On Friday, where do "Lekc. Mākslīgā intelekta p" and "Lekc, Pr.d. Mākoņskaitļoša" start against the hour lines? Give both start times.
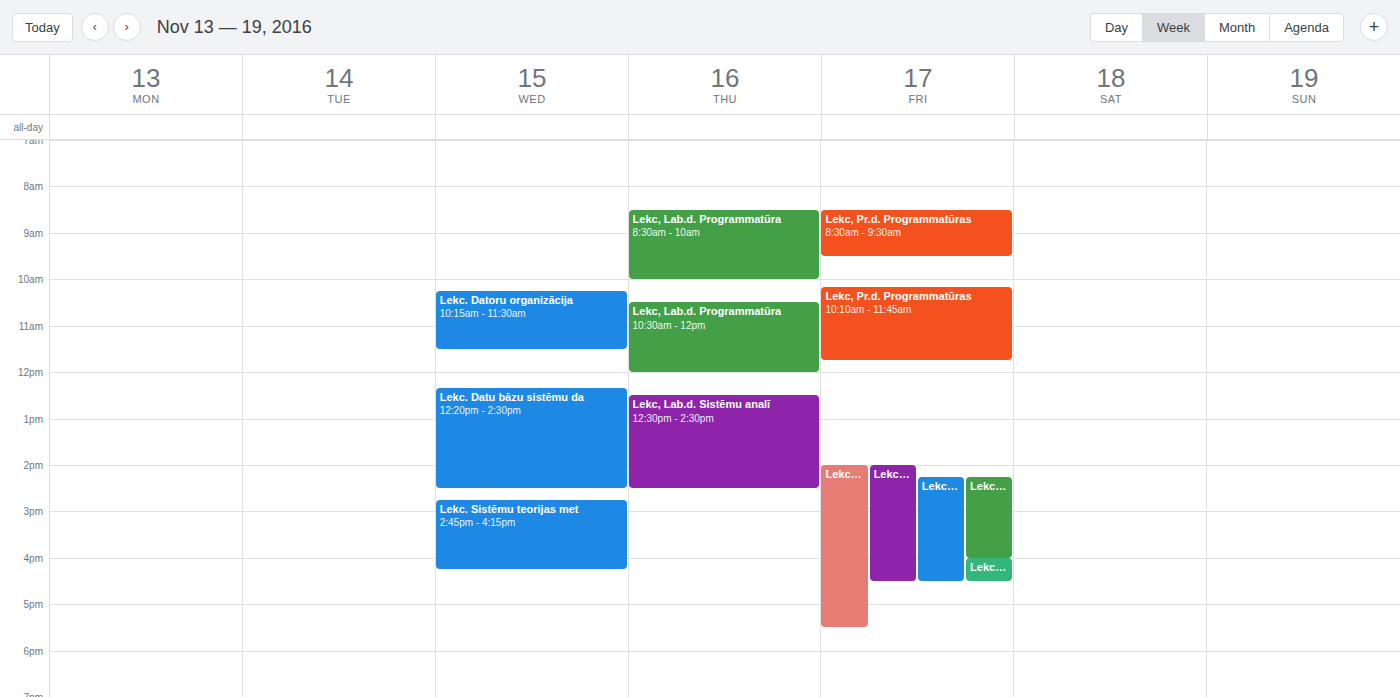
"Lekc. Mākslīgā intelekta p": 16:00, exactly on the 16:00 line. "Lekc, Pr.d. Mākoņskaitļoša": 14:00, exactly on the 14:00 line.